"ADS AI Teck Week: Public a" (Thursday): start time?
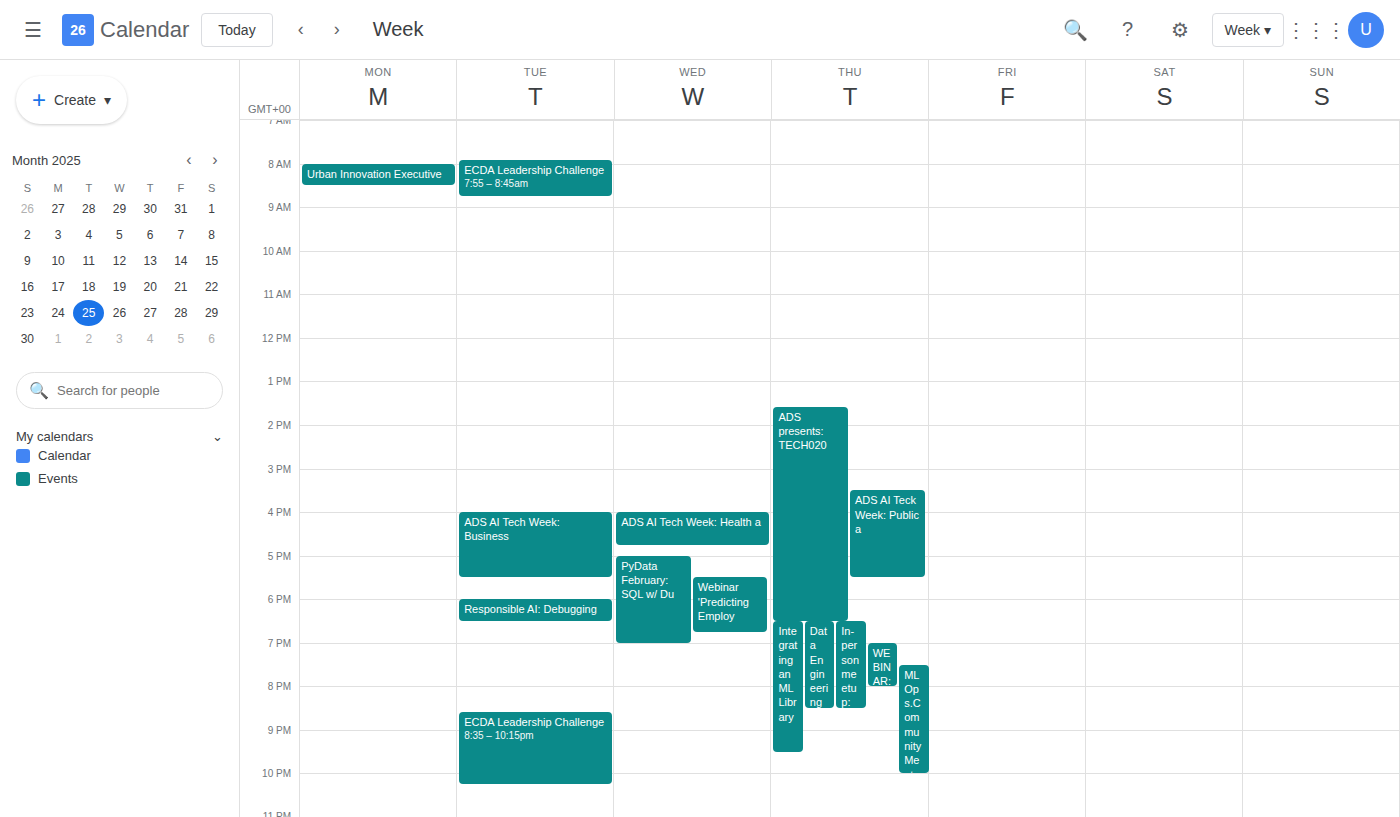
3:30 PM